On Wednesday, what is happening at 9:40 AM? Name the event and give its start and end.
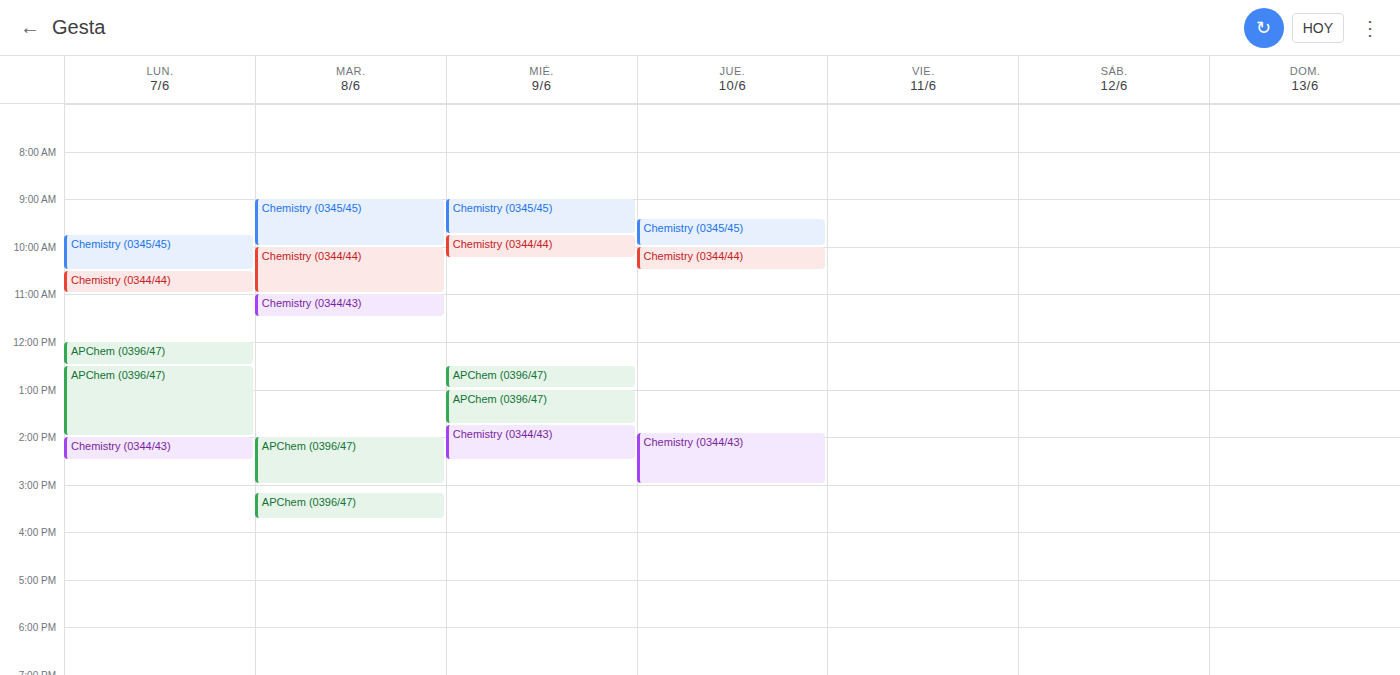
"Chemistry (0345/45)", 9:00 AM to 9:45 AM